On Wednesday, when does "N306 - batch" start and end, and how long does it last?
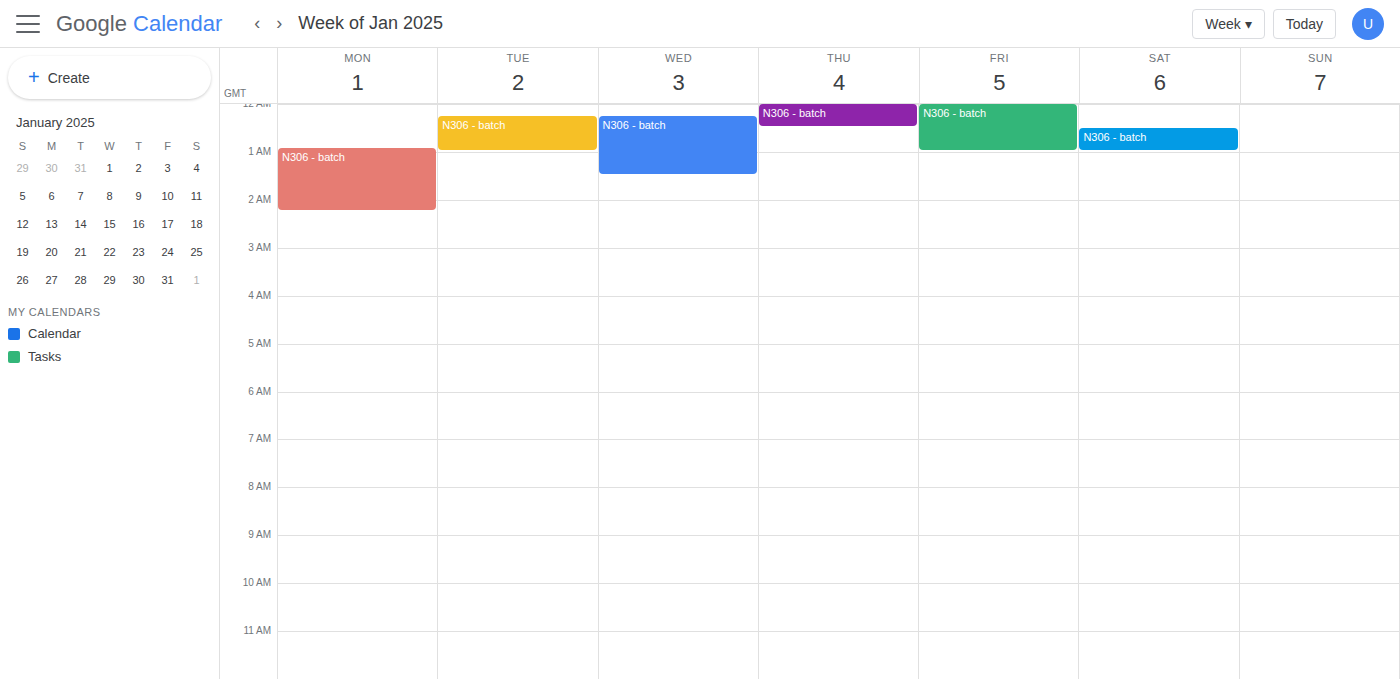
12:15 AM to 1:30 AM, 1 hour 15 minutes